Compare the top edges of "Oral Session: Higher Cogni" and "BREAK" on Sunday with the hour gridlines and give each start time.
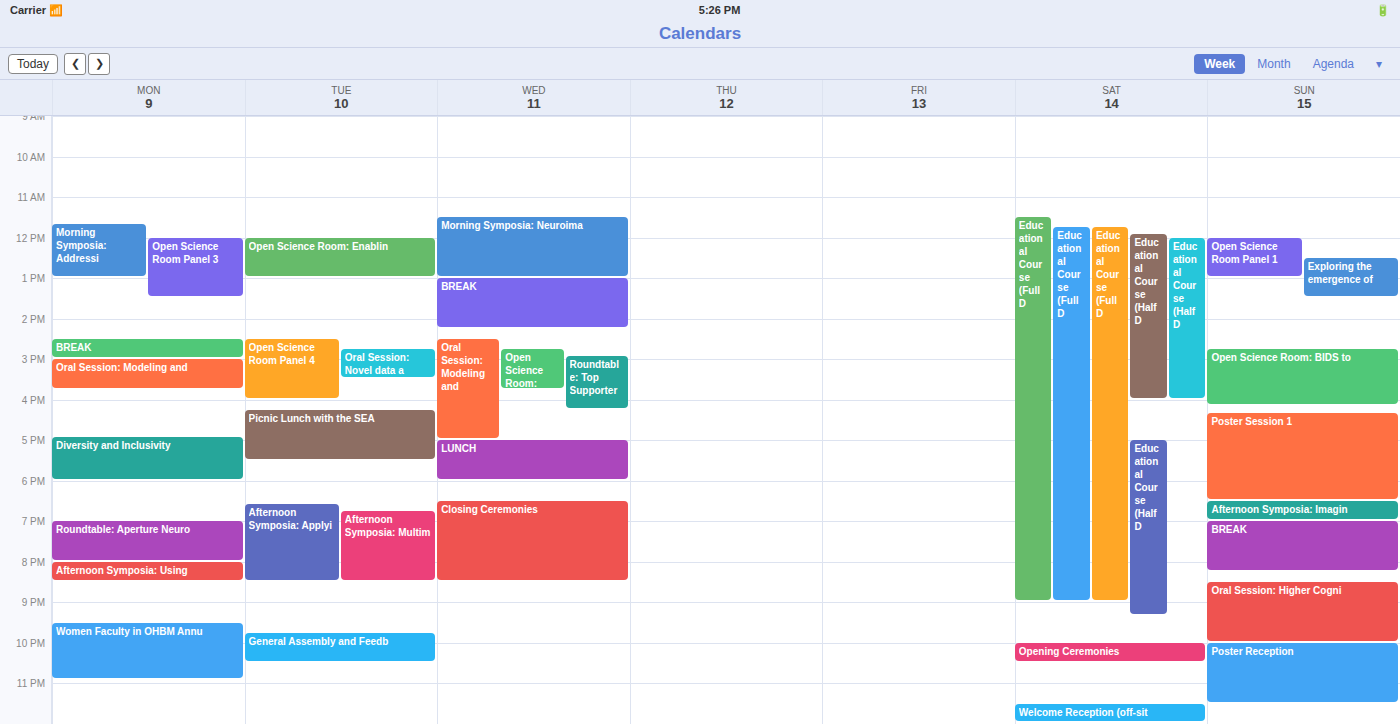
"Oral Session: Higher Cogni": 8:30 PM, halfway between the 8 PM and 9 PM lines. "BREAK": 7:00 PM, exactly on the 7 PM line.